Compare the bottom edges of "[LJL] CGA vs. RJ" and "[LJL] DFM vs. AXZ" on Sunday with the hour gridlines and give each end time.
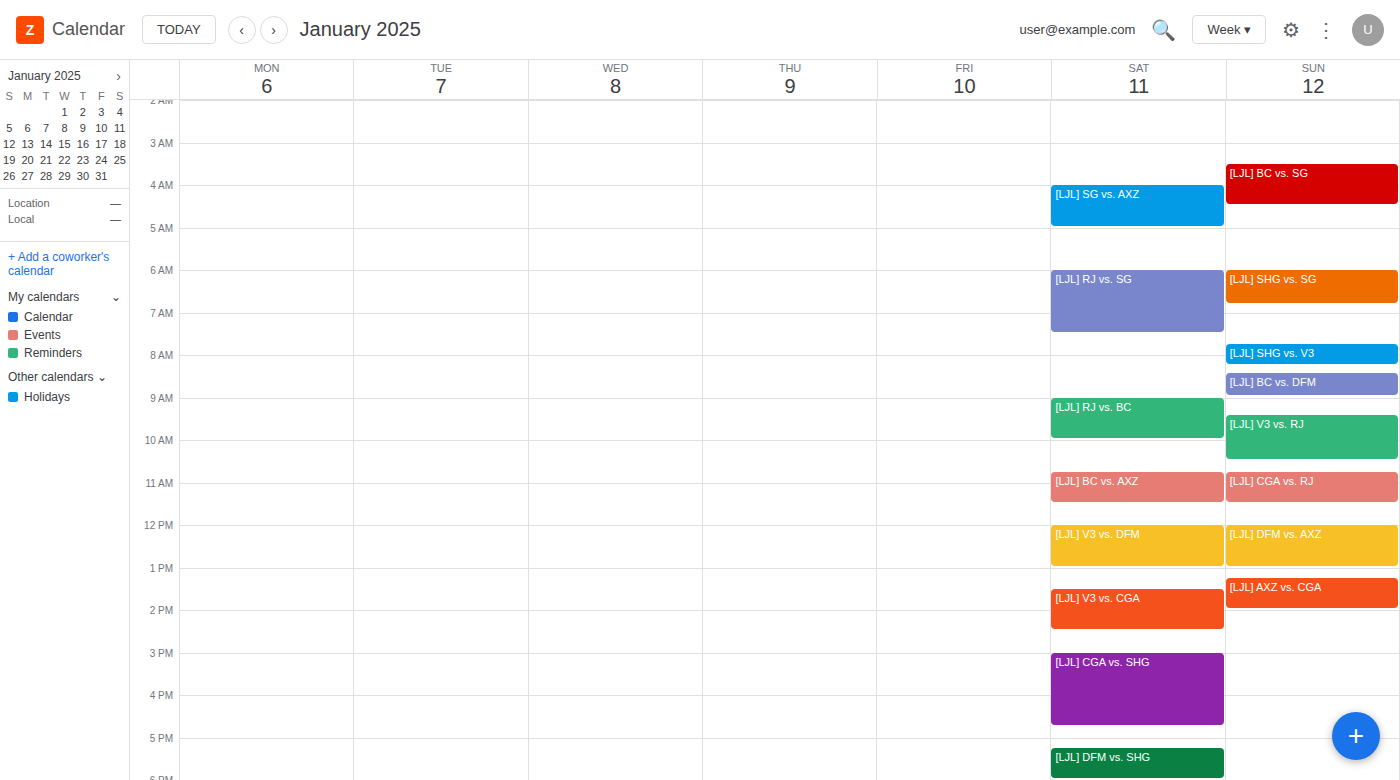
"[LJL] CGA vs. RJ": 11:30 AM, halfway between the 11 AM and 12 PM lines. "[LJL] DFM vs. AXZ": 1:00 PM, exactly on the 1 PM line.